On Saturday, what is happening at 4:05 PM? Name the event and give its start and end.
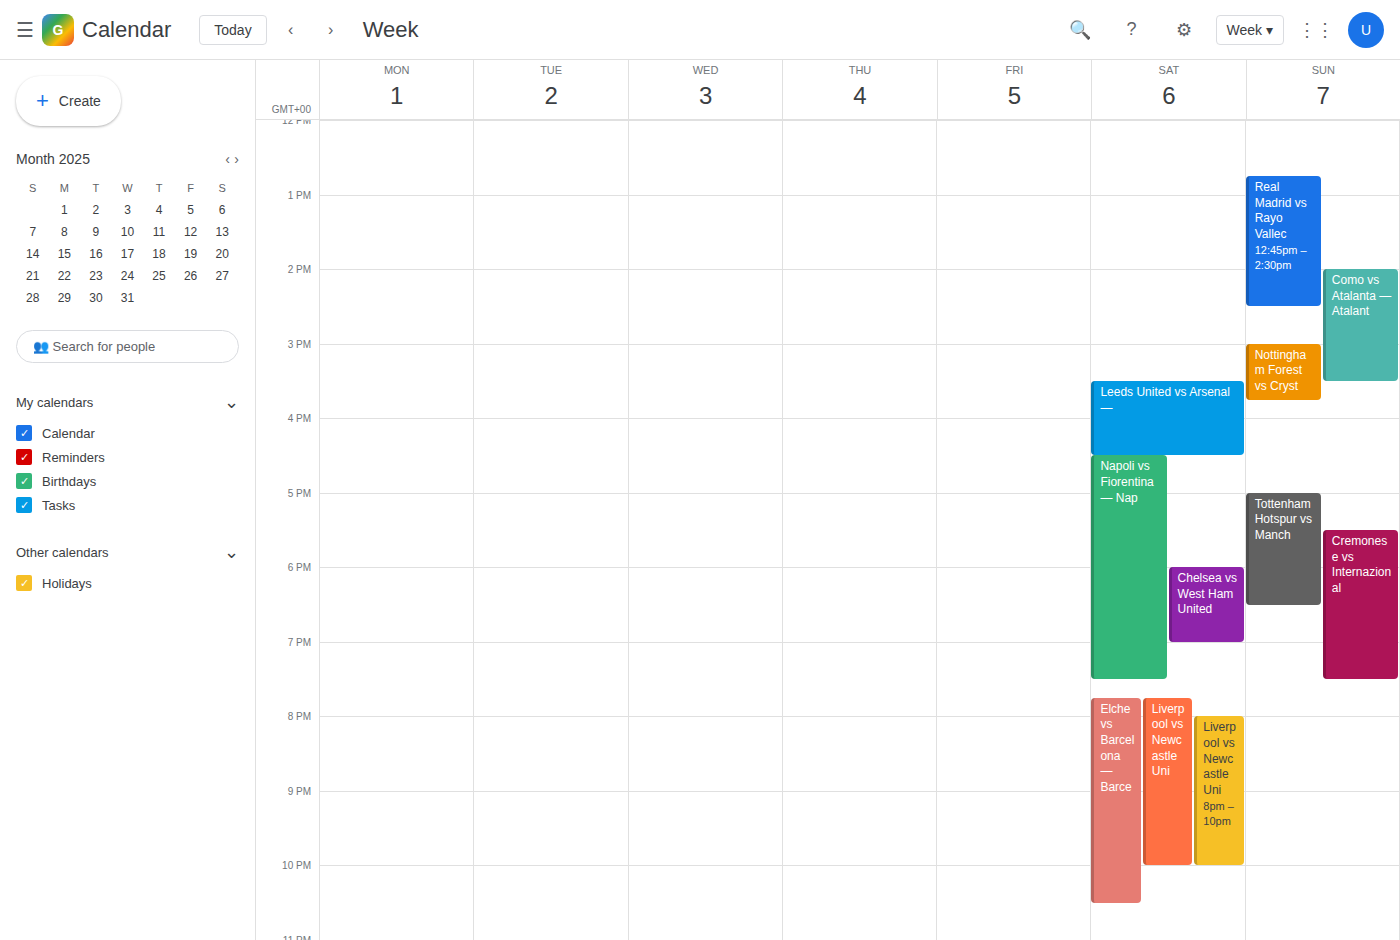
"Leeds United vs Arsenal —", 3:30 PM to 4:30 PM